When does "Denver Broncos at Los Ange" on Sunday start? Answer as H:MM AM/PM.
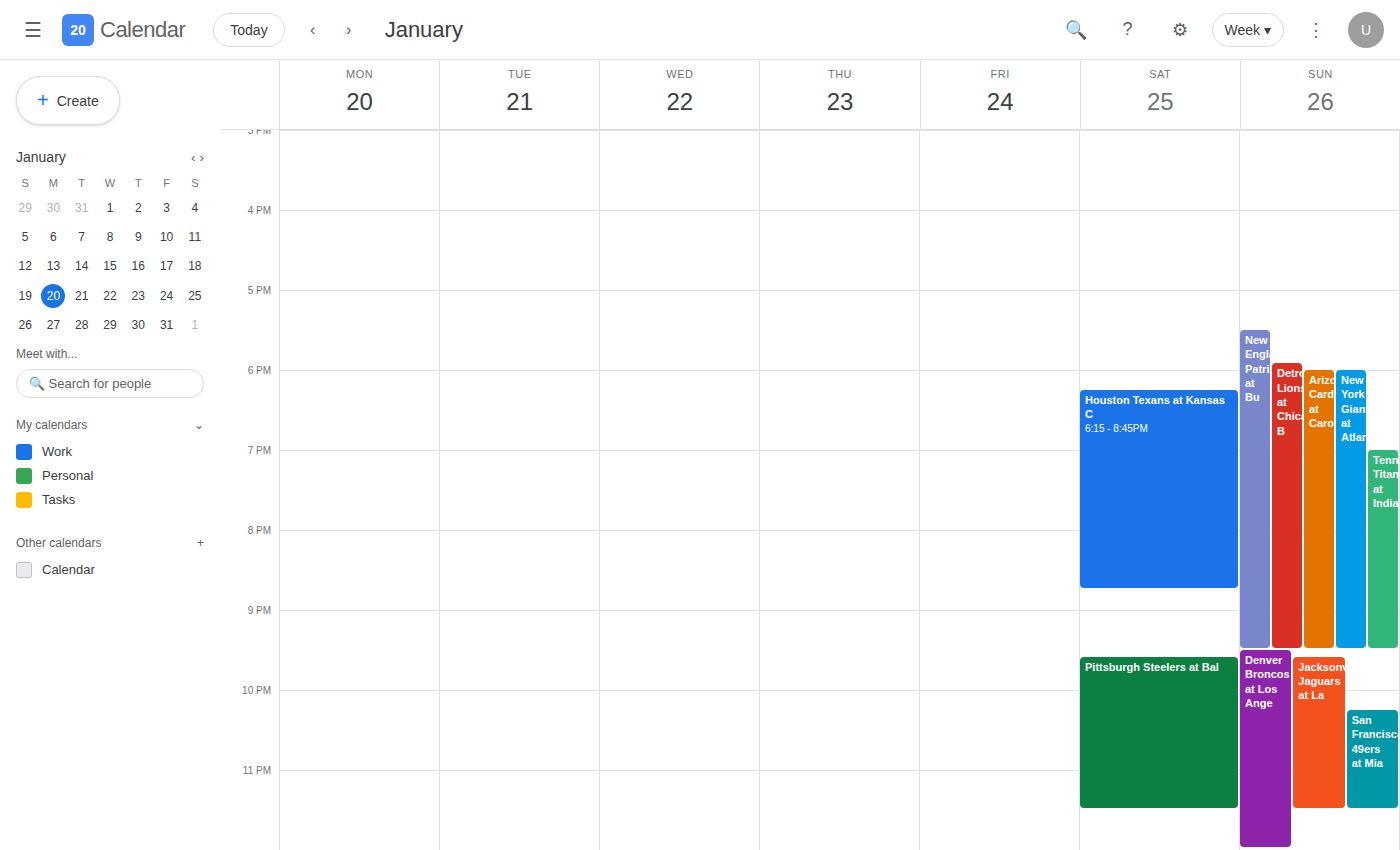
9:30 PM